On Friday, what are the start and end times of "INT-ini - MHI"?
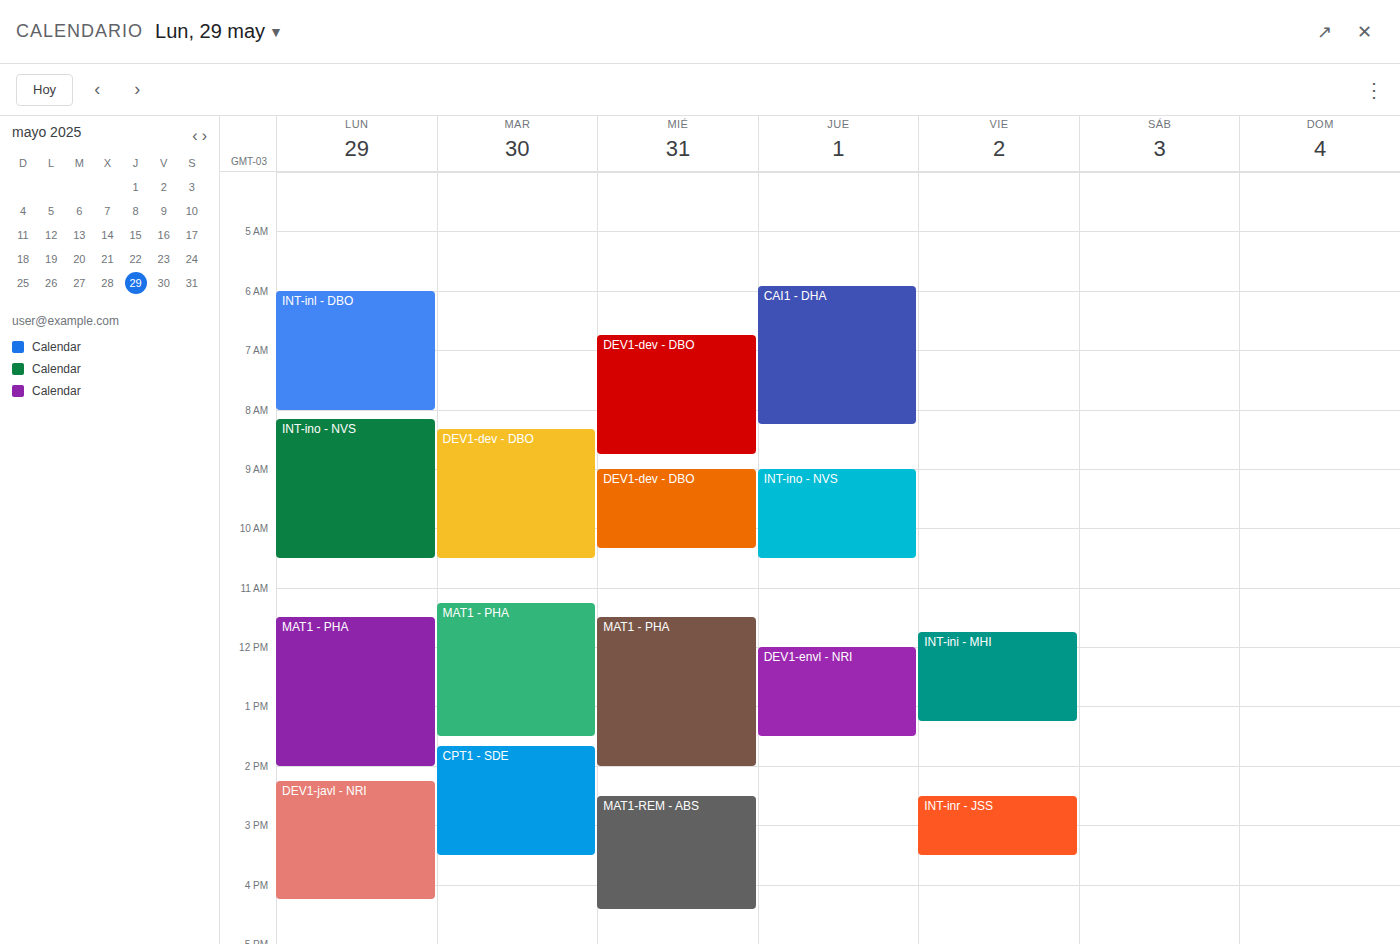
11:45 AM to 1:15 PM